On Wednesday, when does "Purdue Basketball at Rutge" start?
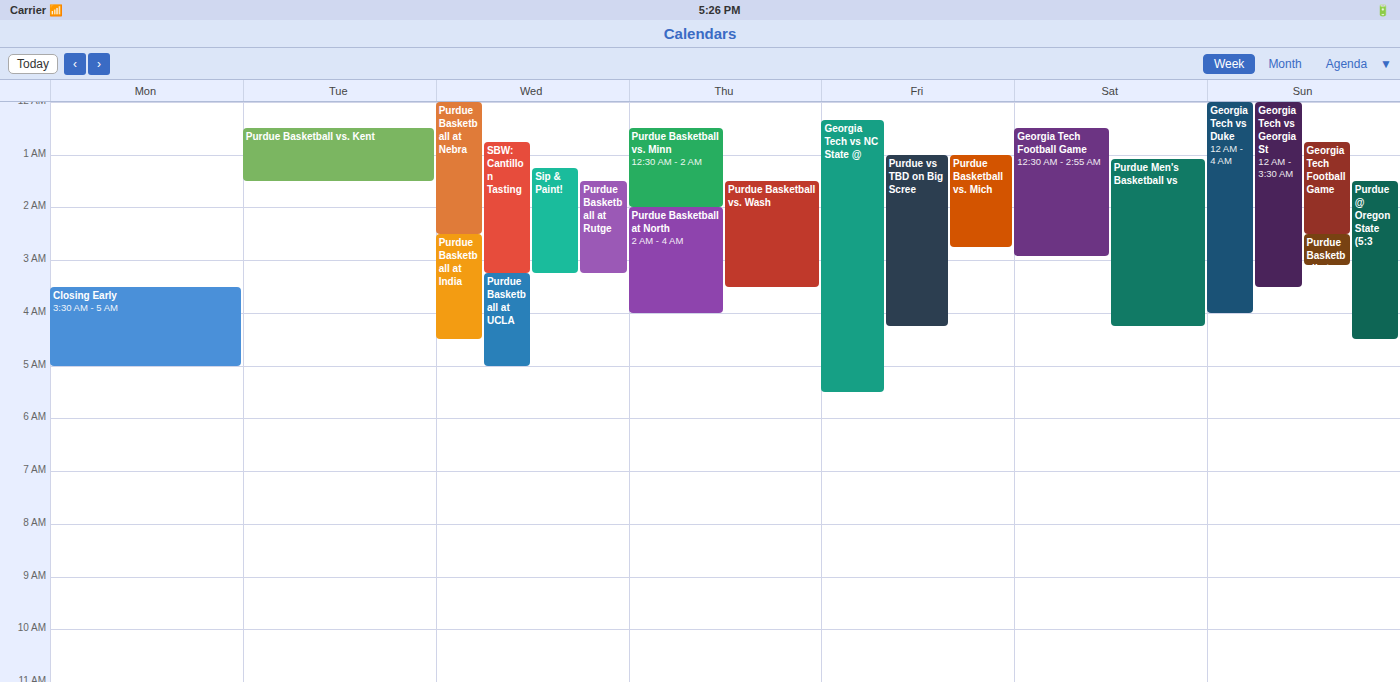
1:30 AM